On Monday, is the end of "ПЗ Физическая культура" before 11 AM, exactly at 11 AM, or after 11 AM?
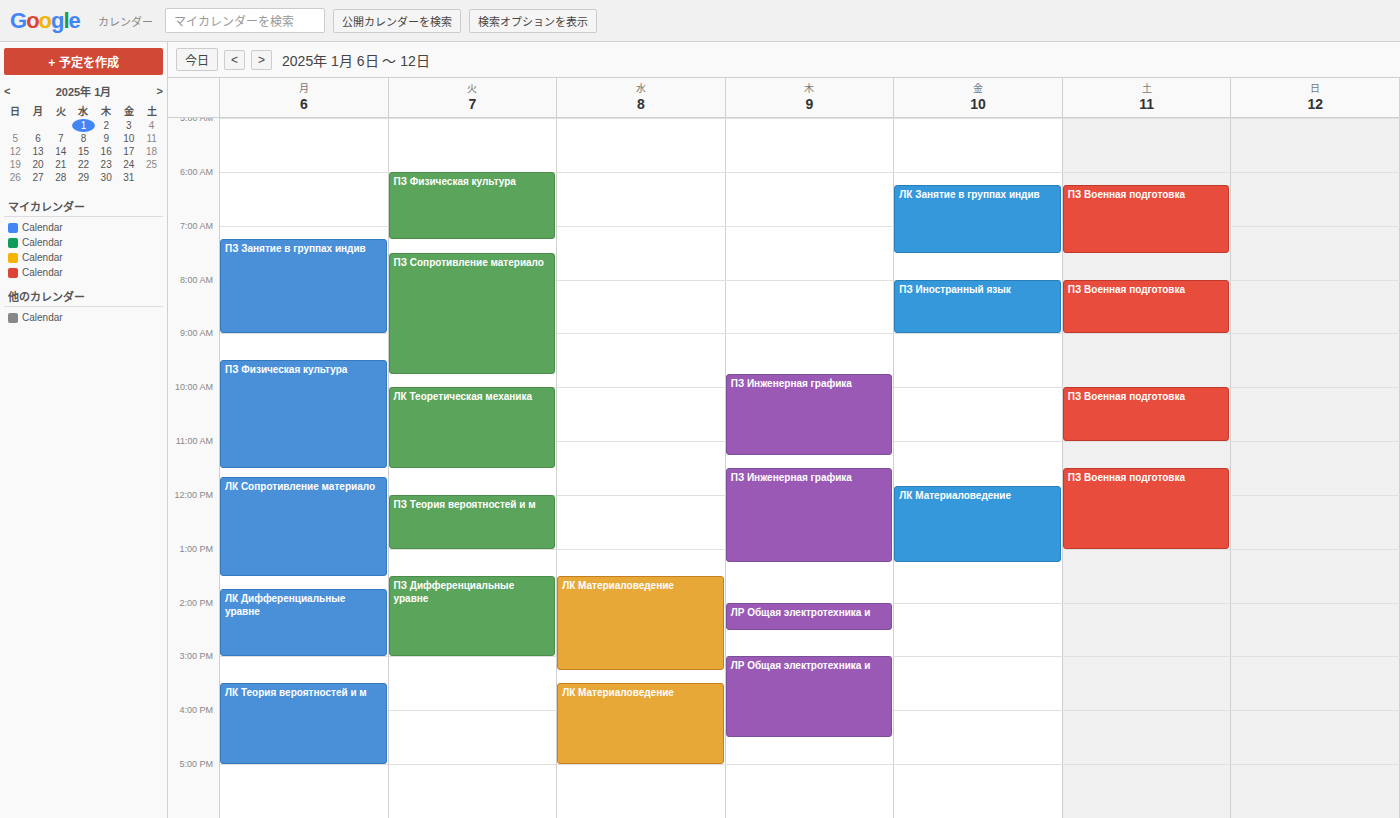
11:30 AM -- after 11 AM, 30 minutes below the 11 AM line.